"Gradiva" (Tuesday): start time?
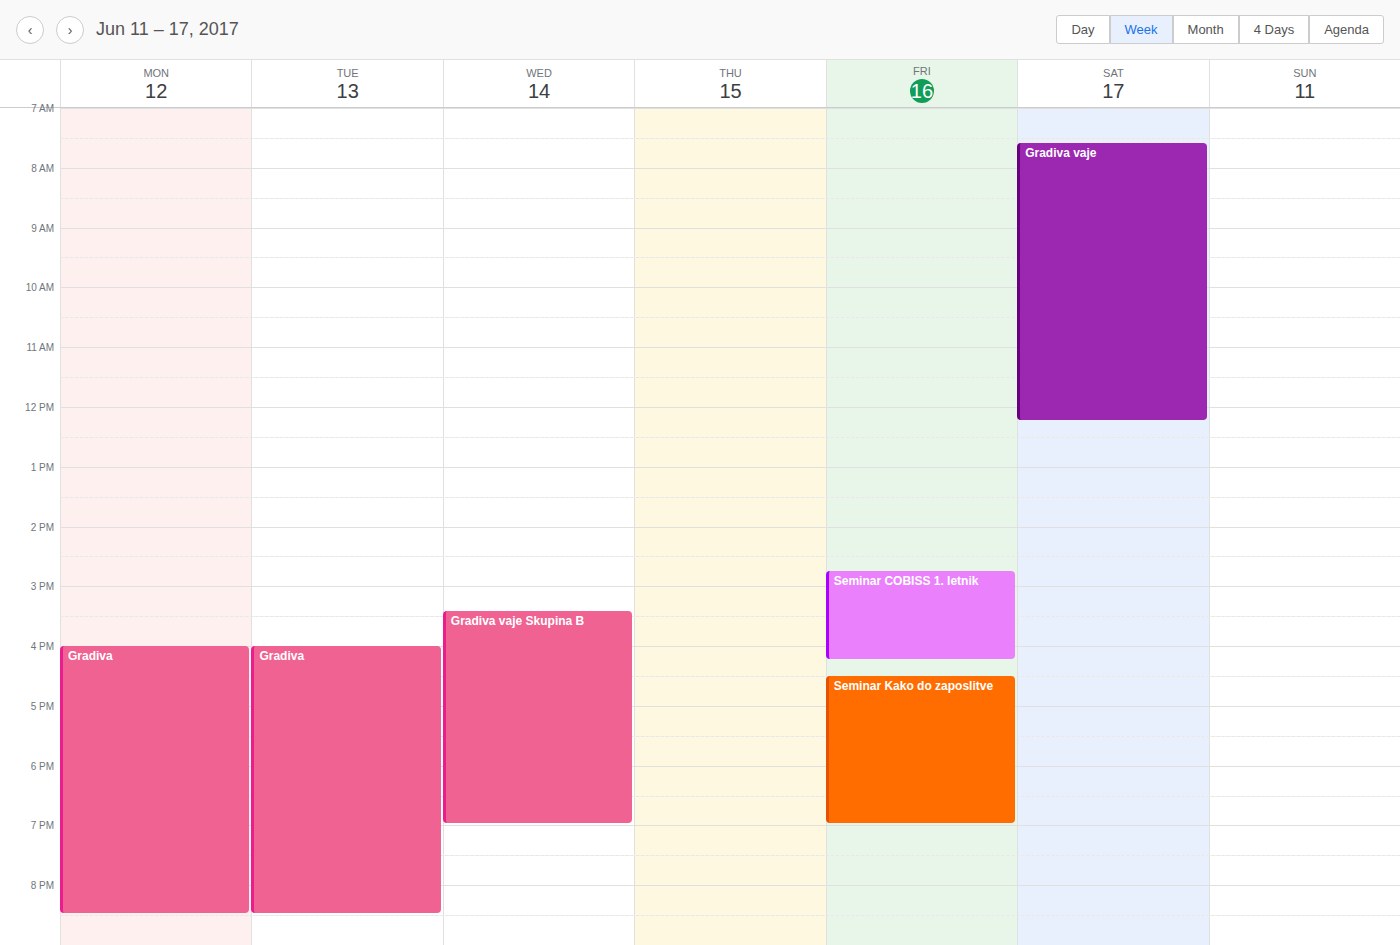
16:00